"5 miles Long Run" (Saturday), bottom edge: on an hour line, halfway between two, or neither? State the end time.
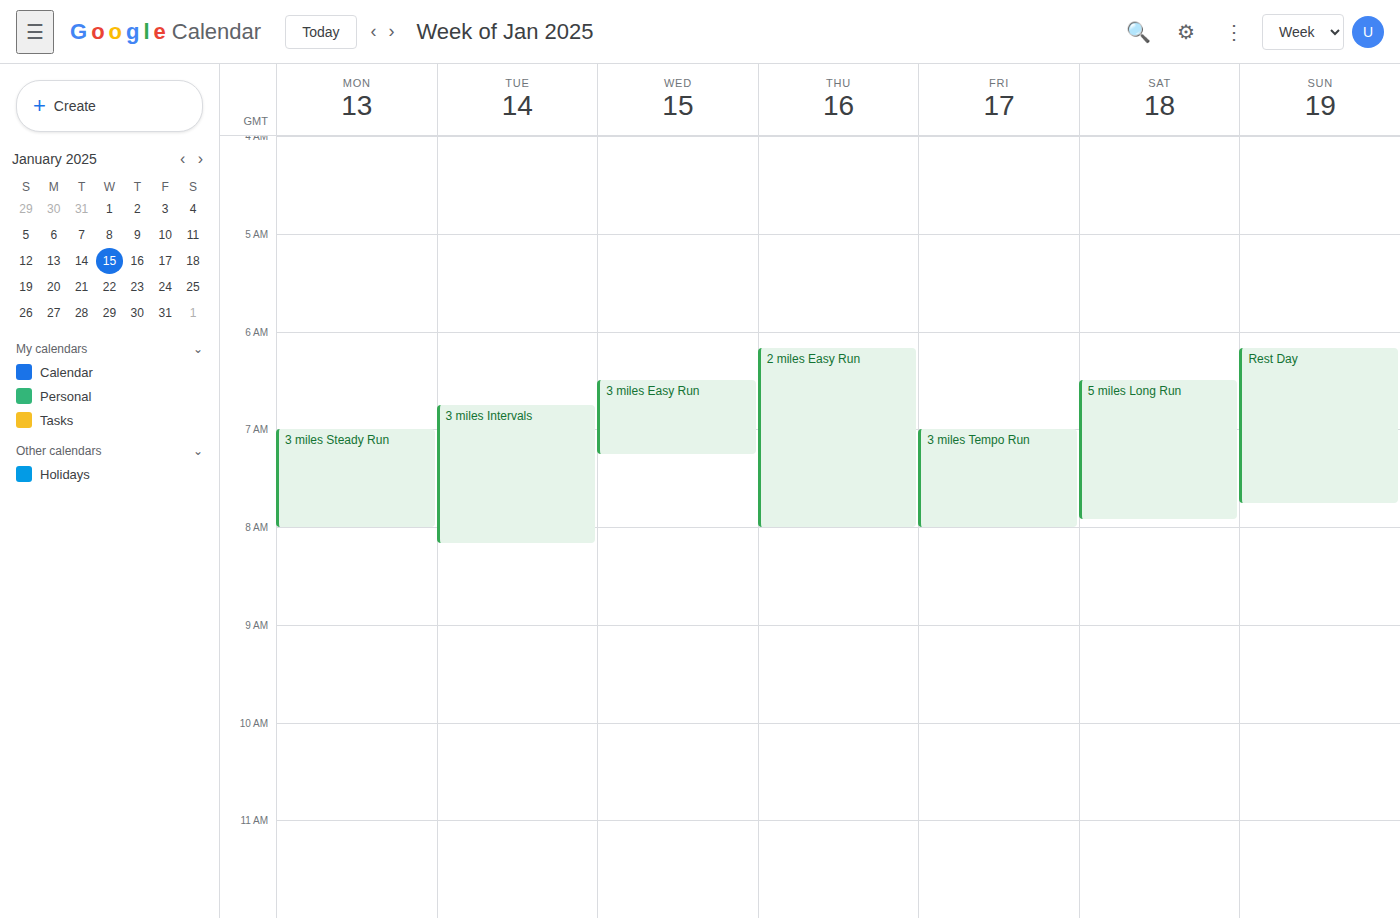
7:55 AM -- neither: 55 minutes below the 7 AM line and 5 minutes above the 8 AM line.